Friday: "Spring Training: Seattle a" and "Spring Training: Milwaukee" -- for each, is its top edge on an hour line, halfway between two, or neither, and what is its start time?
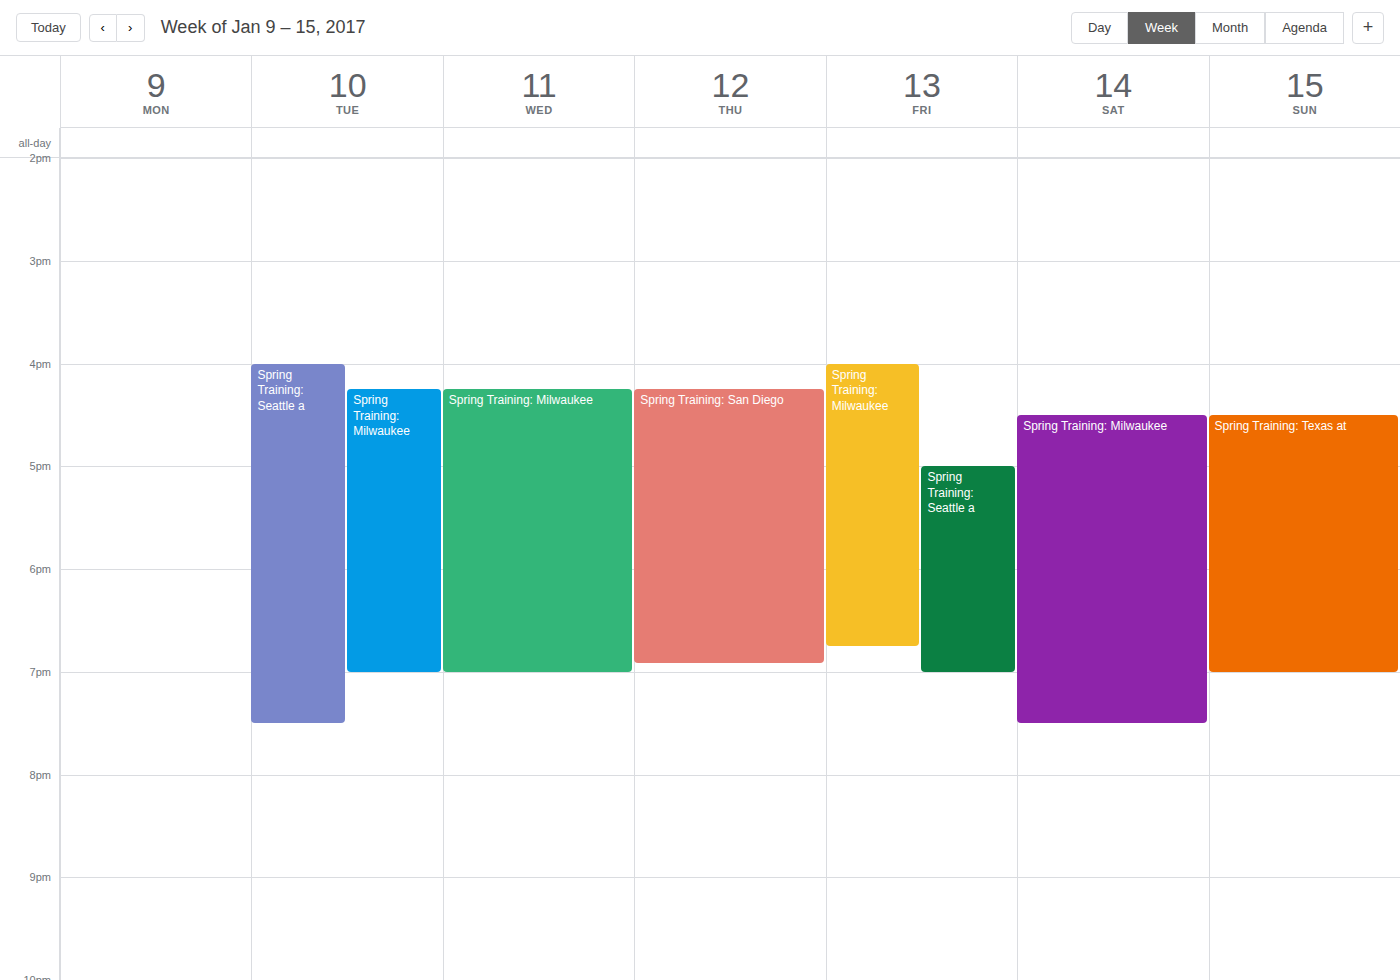
"Spring Training: Seattle a": 5:00 PM, exactly on the 5 PM line. "Spring Training: Milwaukee": 4:00 PM, exactly on the 4 PM line.